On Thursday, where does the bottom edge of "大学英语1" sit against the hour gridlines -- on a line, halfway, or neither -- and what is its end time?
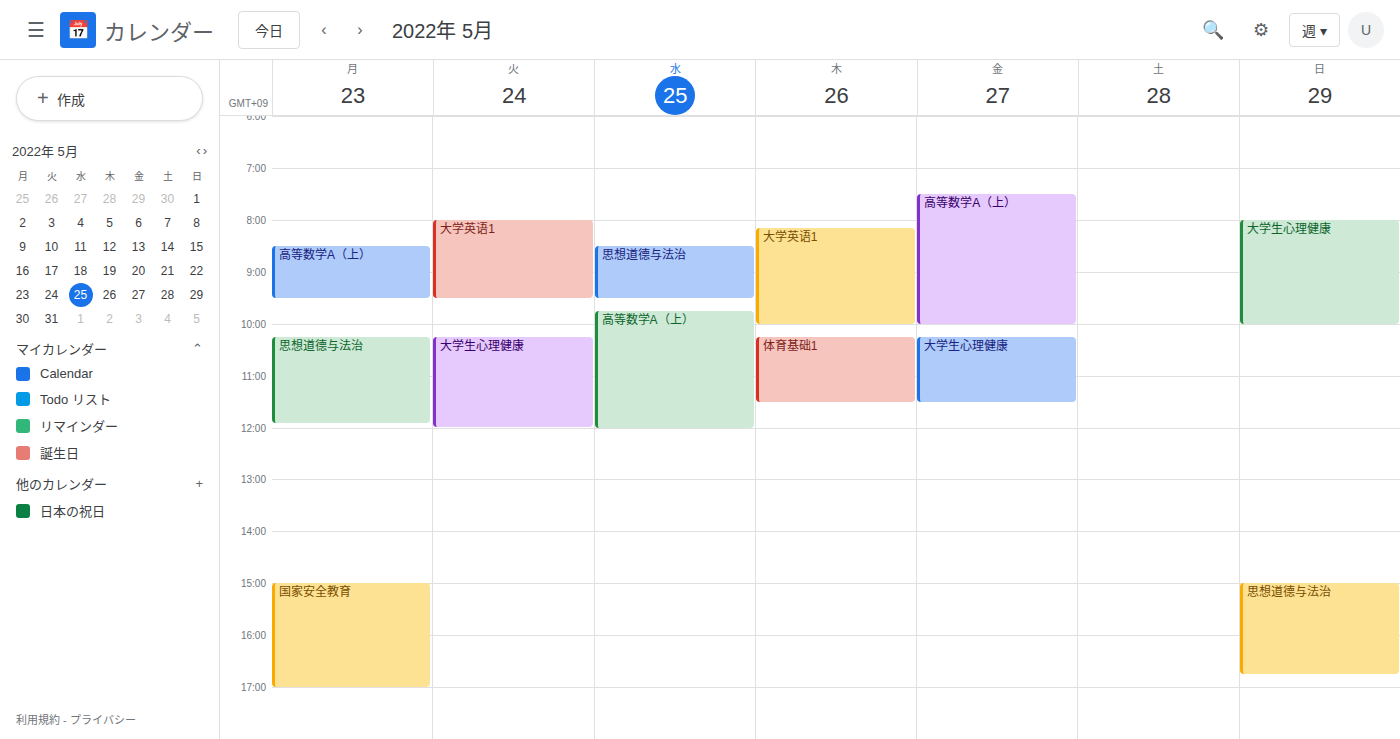
10:00 AM -- exactly on the 10 AM line.